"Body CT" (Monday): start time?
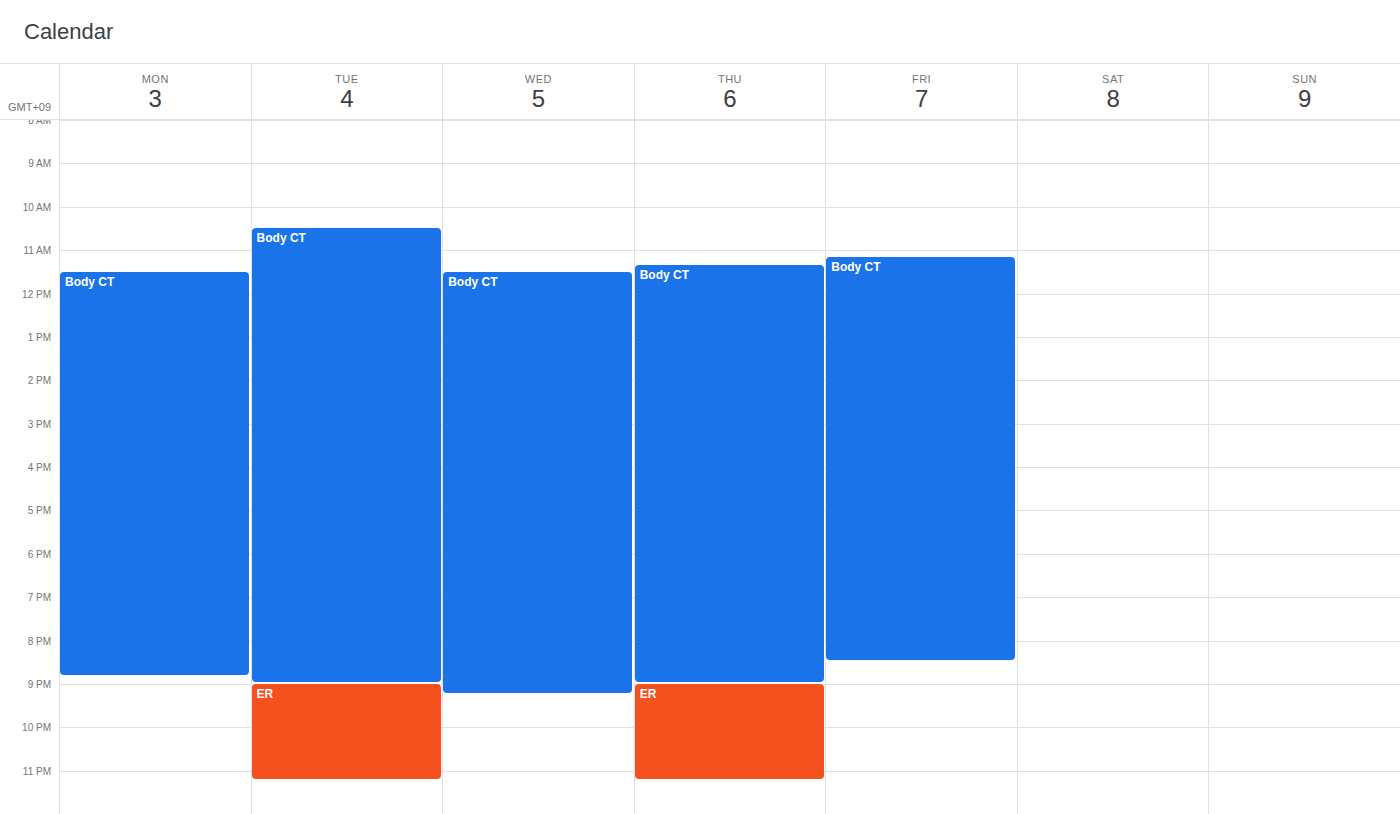
11:30 AM